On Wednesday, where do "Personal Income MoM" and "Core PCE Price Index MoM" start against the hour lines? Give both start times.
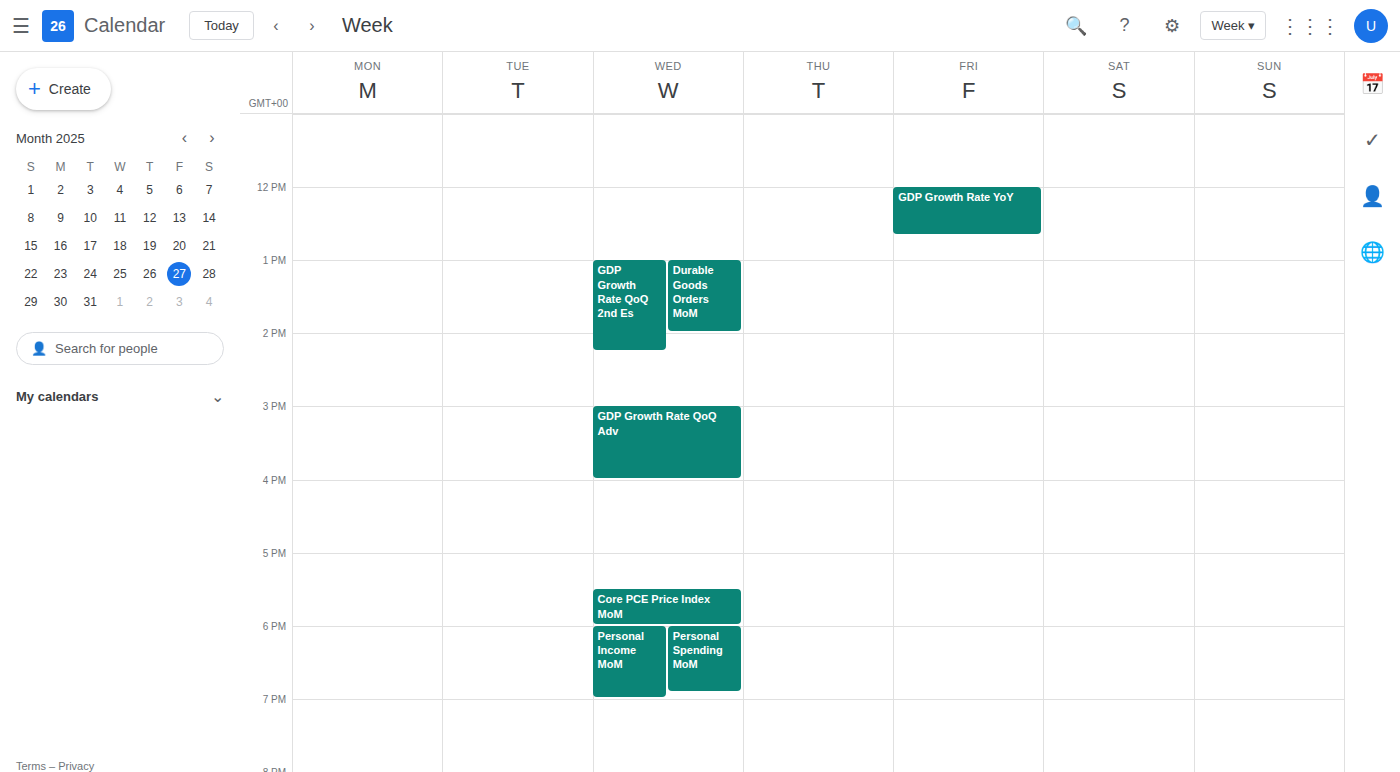
"Personal Income MoM": 6:00 PM, exactly on the 6 PM line. "Core PCE Price Index MoM": 5:30 PM, halfway between the 5 PM and 6 PM lines.